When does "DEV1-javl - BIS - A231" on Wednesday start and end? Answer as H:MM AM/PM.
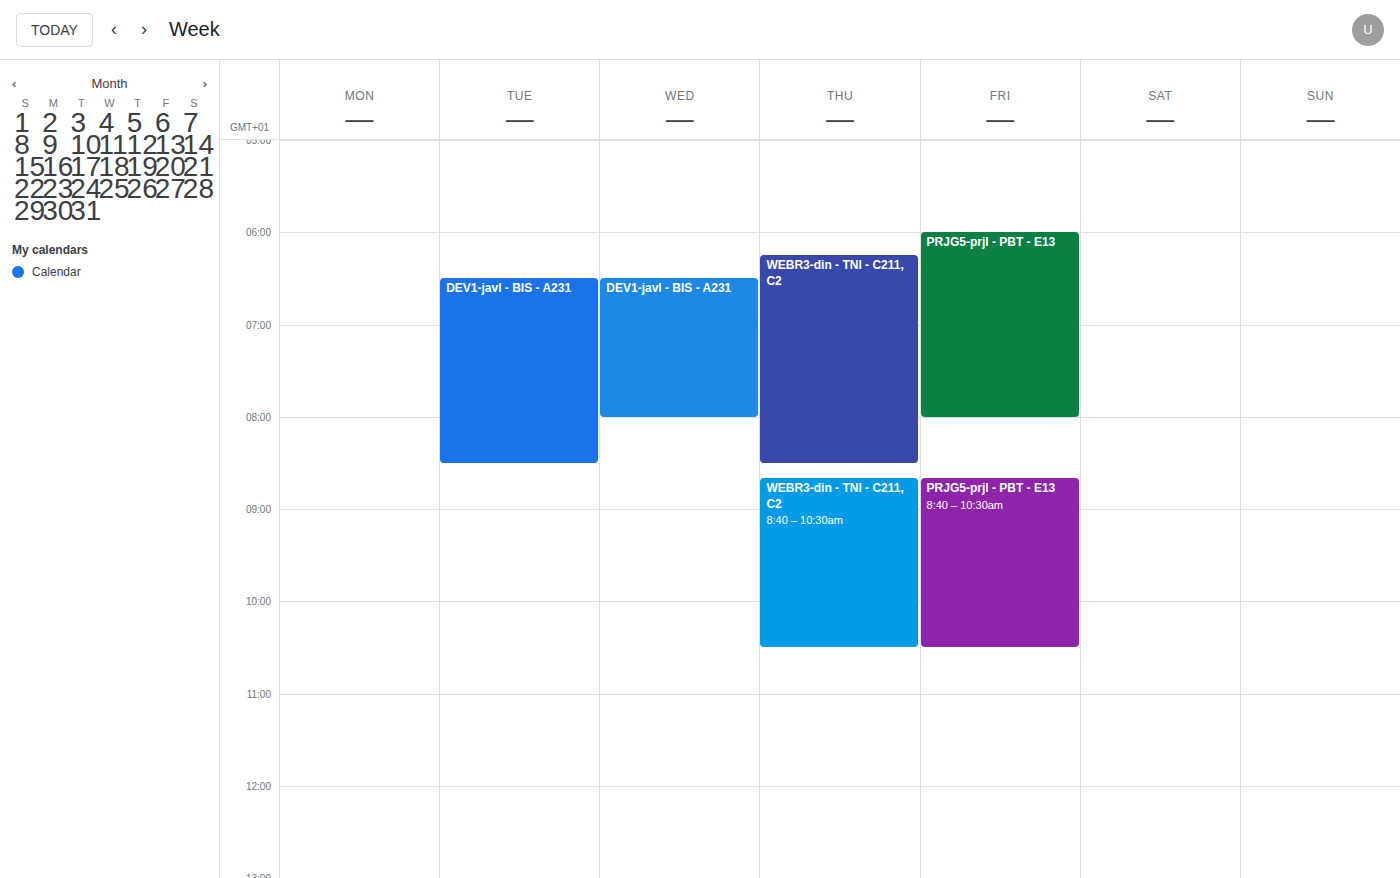
6:30 AM to 8:00 AM